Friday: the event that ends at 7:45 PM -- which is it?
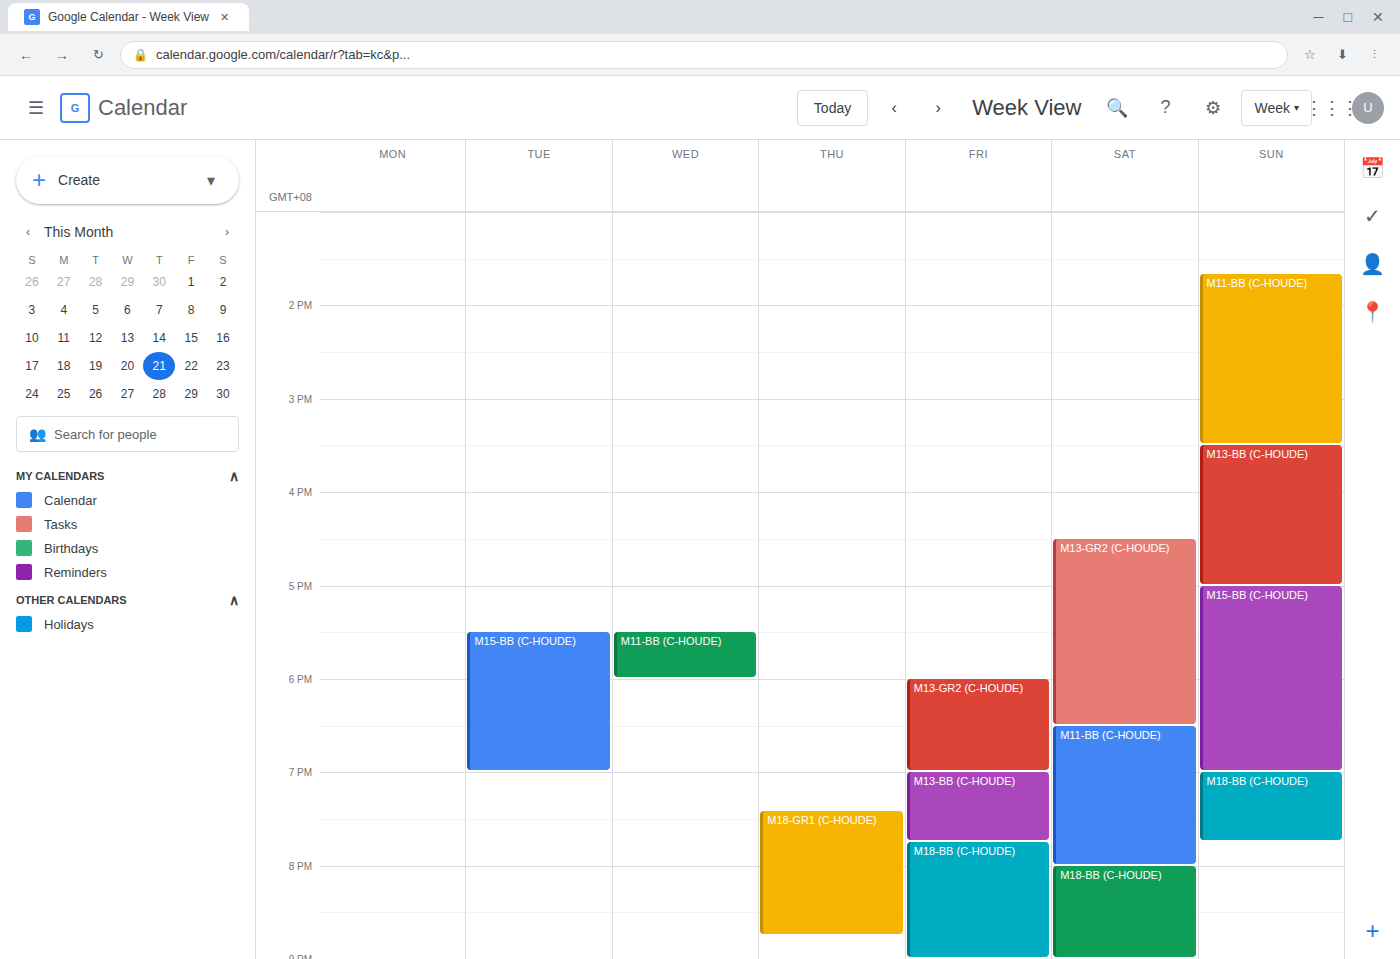
"M13-BB (C-HOUDE)"